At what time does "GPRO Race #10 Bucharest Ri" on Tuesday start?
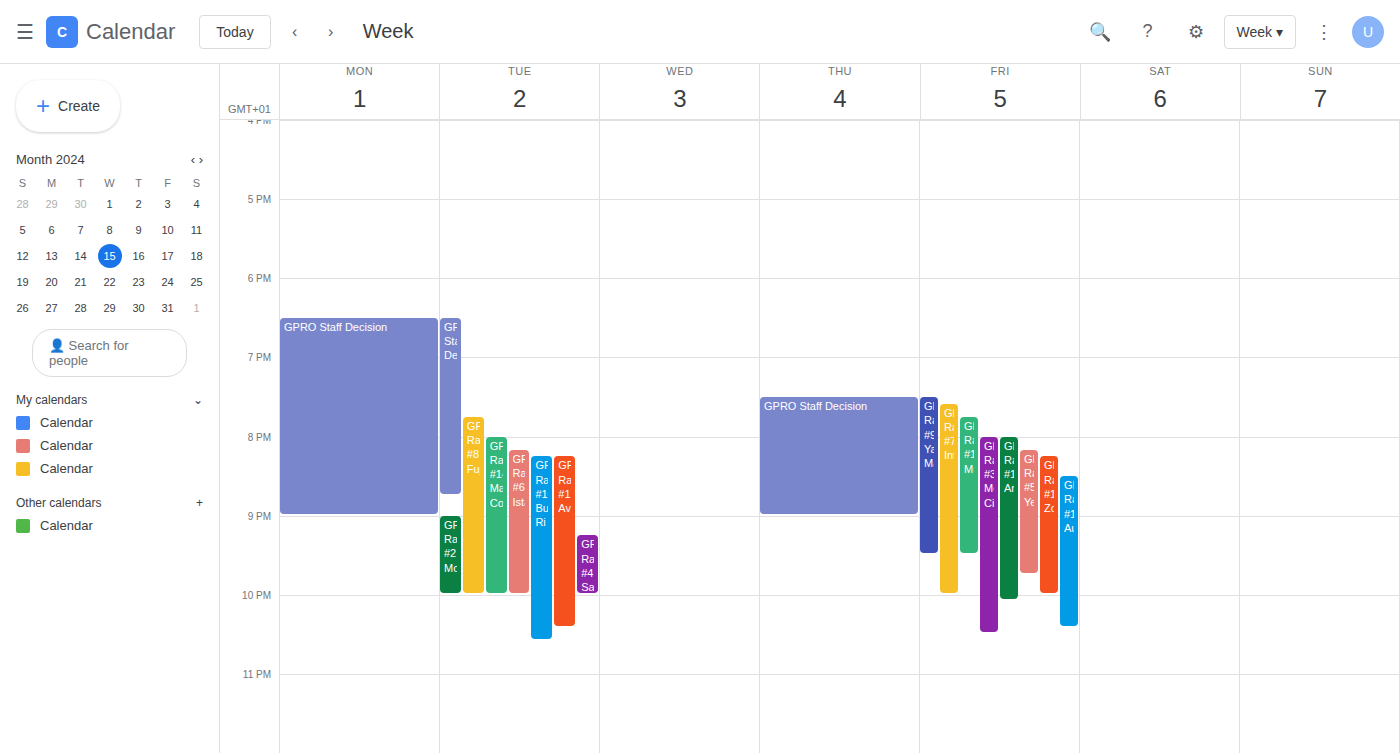
8:15 PM